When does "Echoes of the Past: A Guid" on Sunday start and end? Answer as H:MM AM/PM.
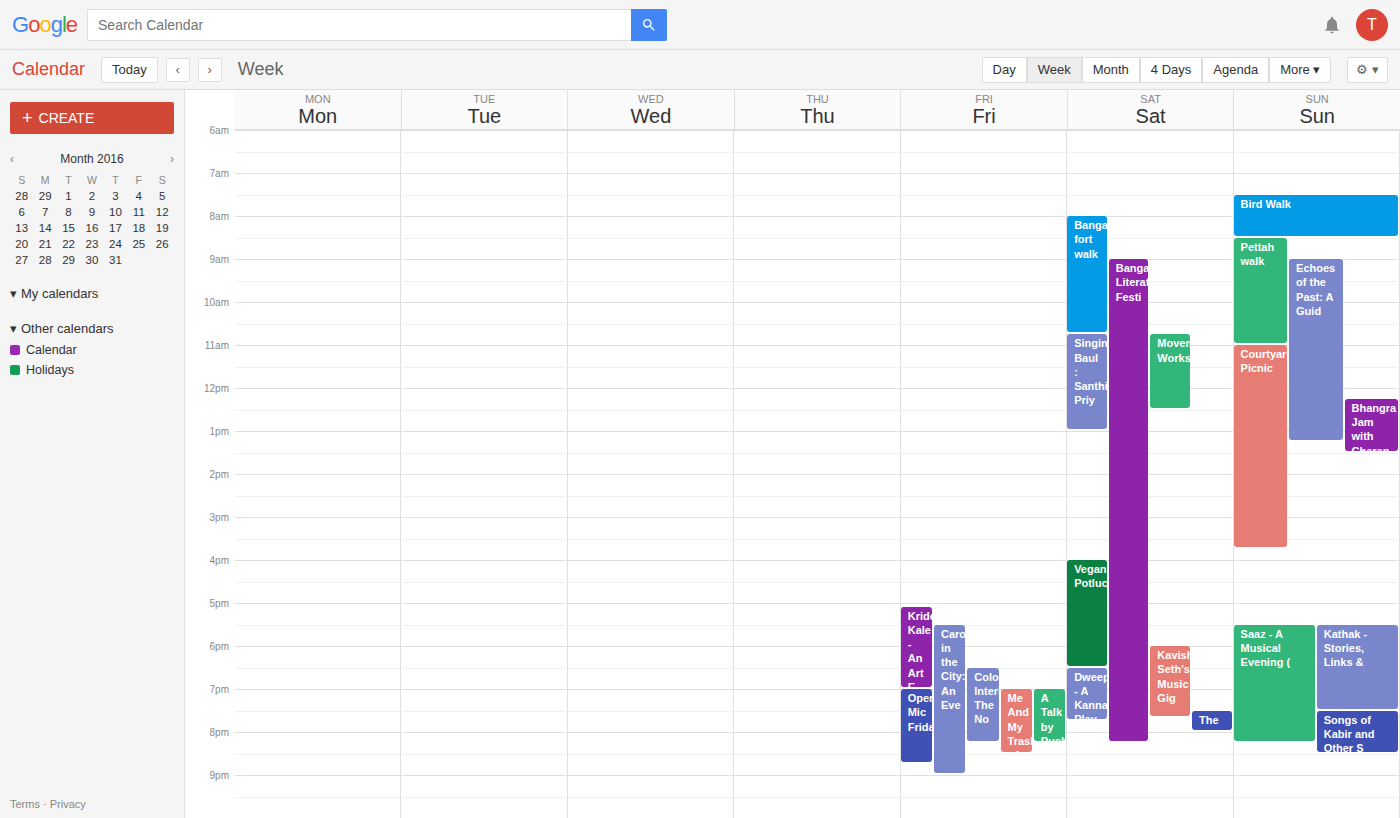
9:00 AM to 1:15 PM